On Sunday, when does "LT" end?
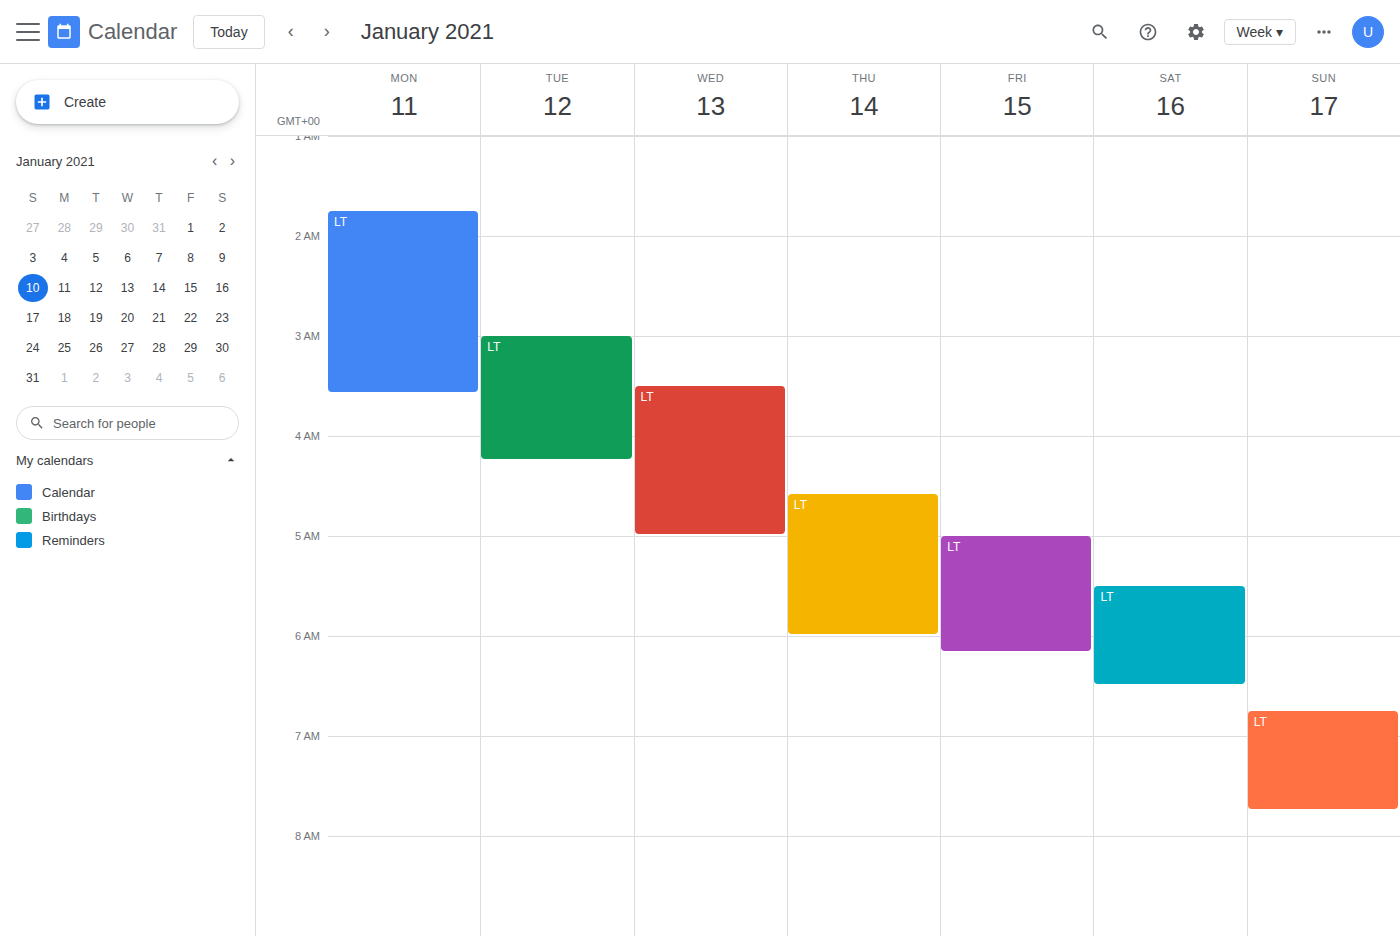
7:45 AM